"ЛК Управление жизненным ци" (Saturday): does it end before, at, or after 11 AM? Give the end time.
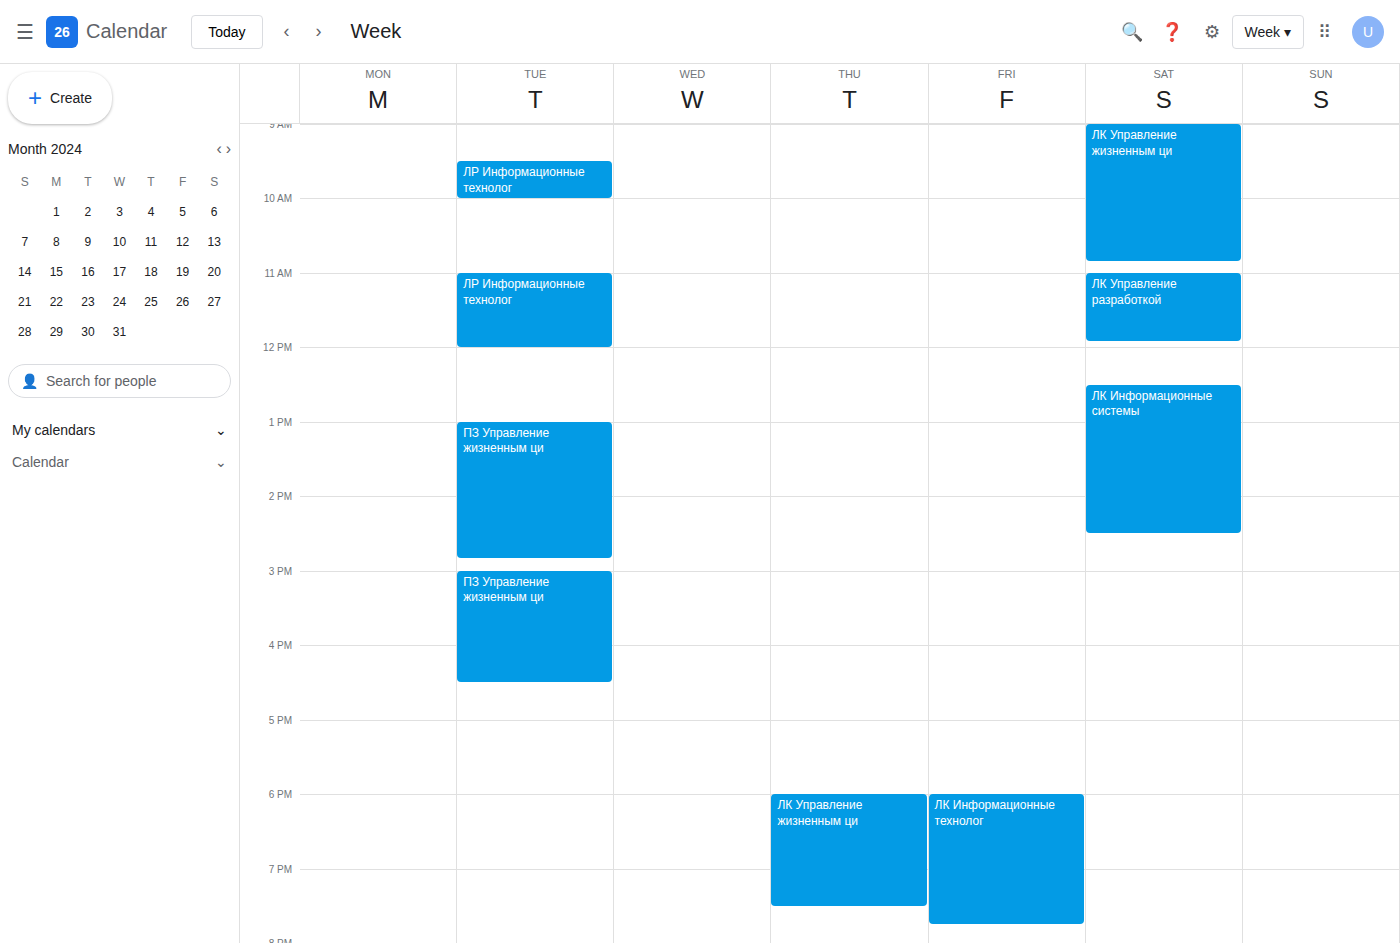
10:50 AM -- before 11 AM, 10 minutes above the 11 AM line.